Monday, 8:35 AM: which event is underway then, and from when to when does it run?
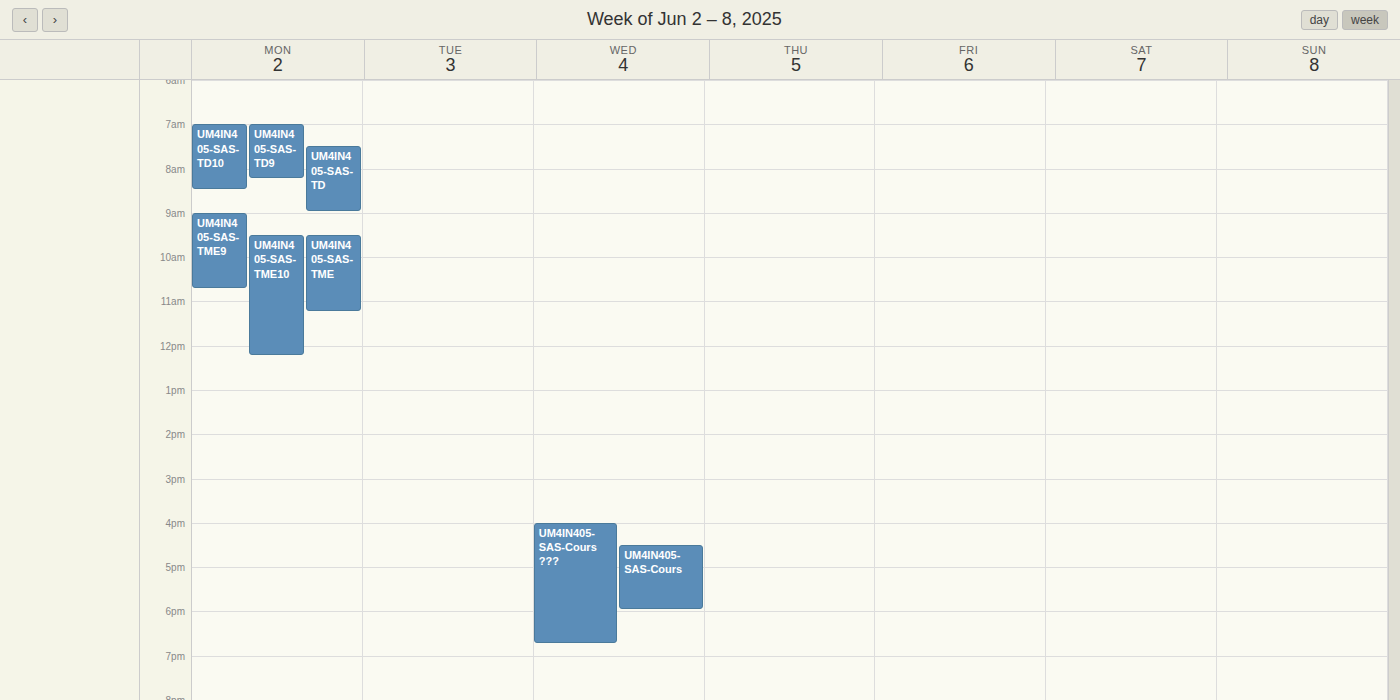
"UM4IN405-SAS-TD", 7:30 AM to 9:00 AM